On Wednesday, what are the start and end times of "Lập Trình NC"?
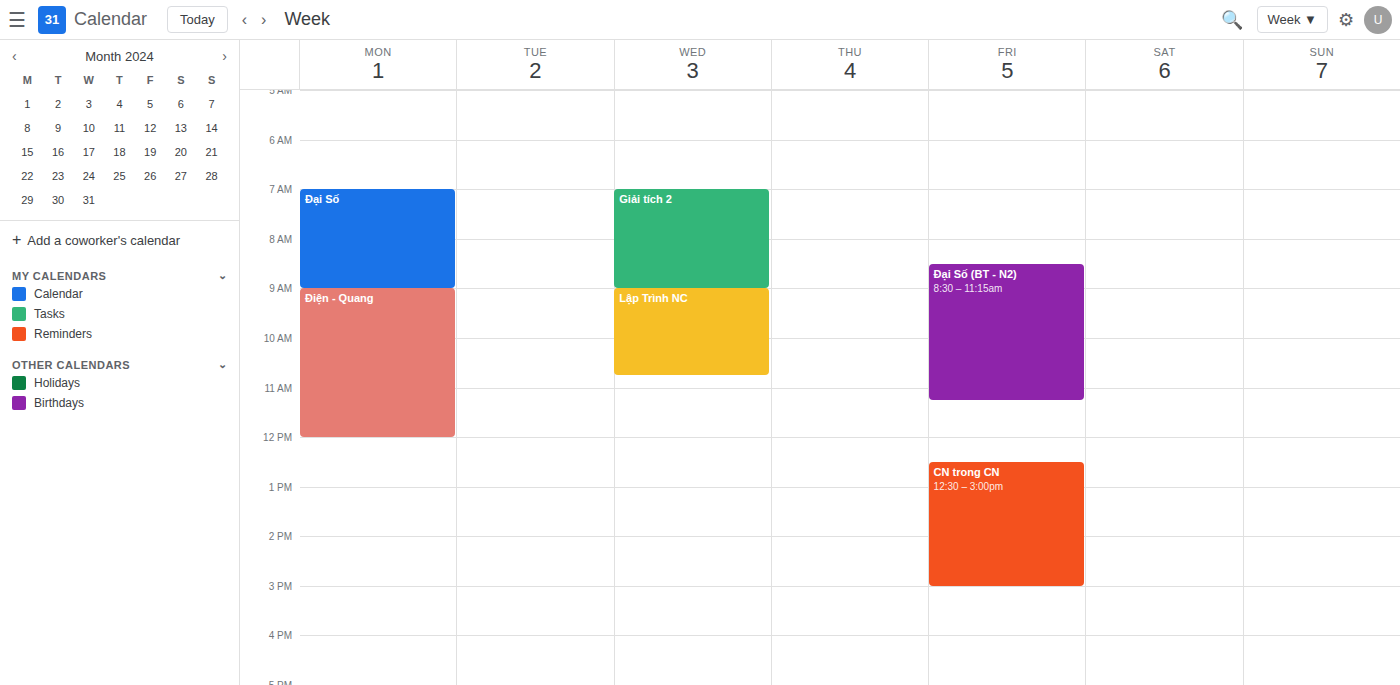
9:00 AM to 10:45 AM